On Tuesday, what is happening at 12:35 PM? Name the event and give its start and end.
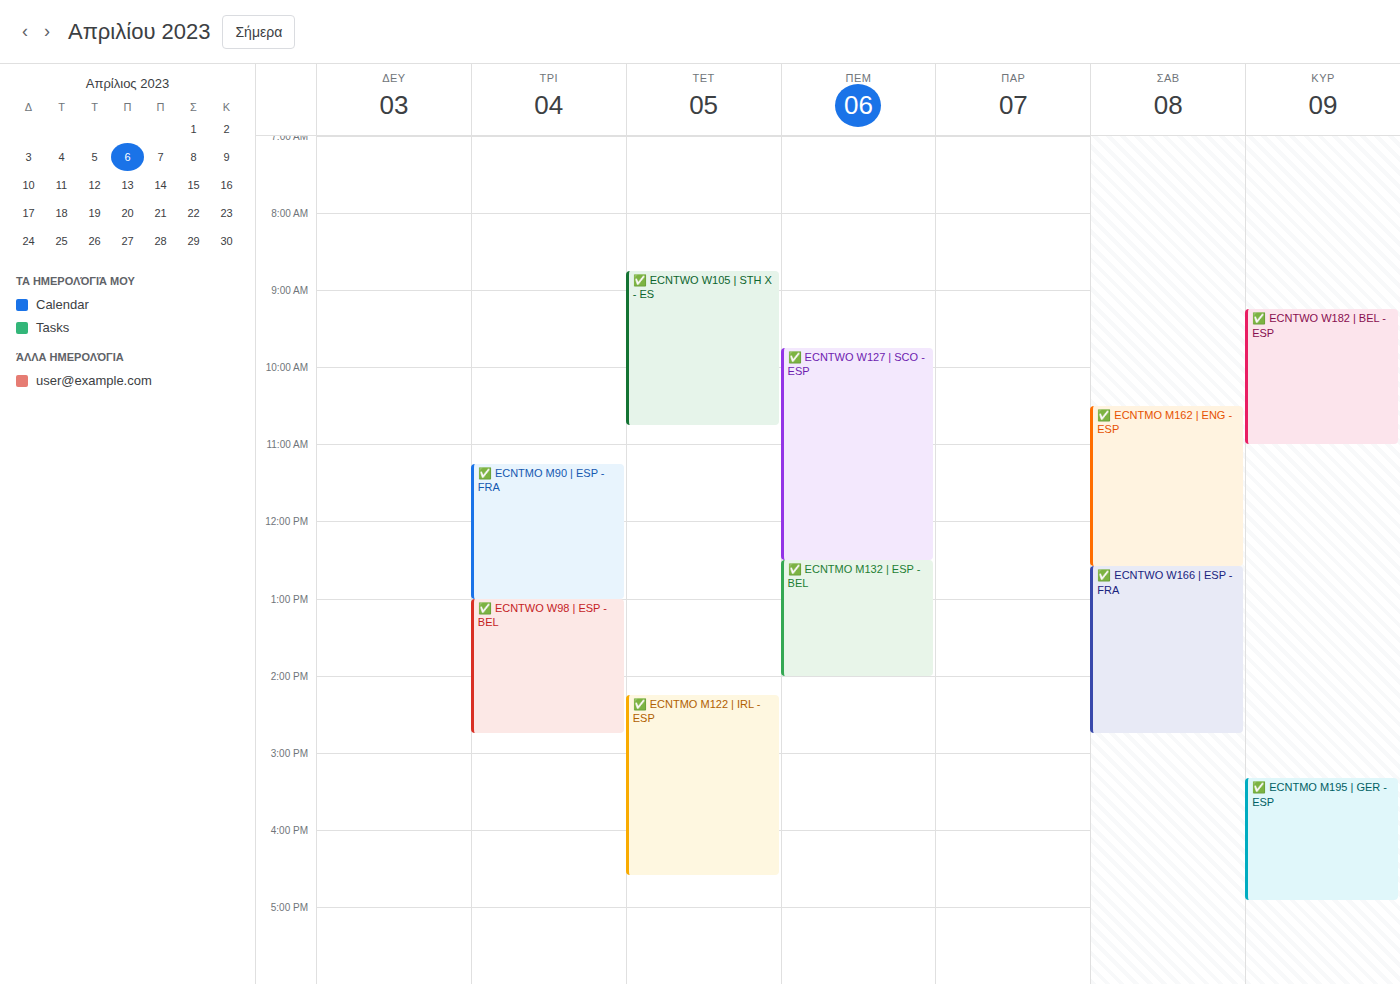
"✅ ECNTMO M90 | ESP - FRA", 11:15 AM to 1:00 PM